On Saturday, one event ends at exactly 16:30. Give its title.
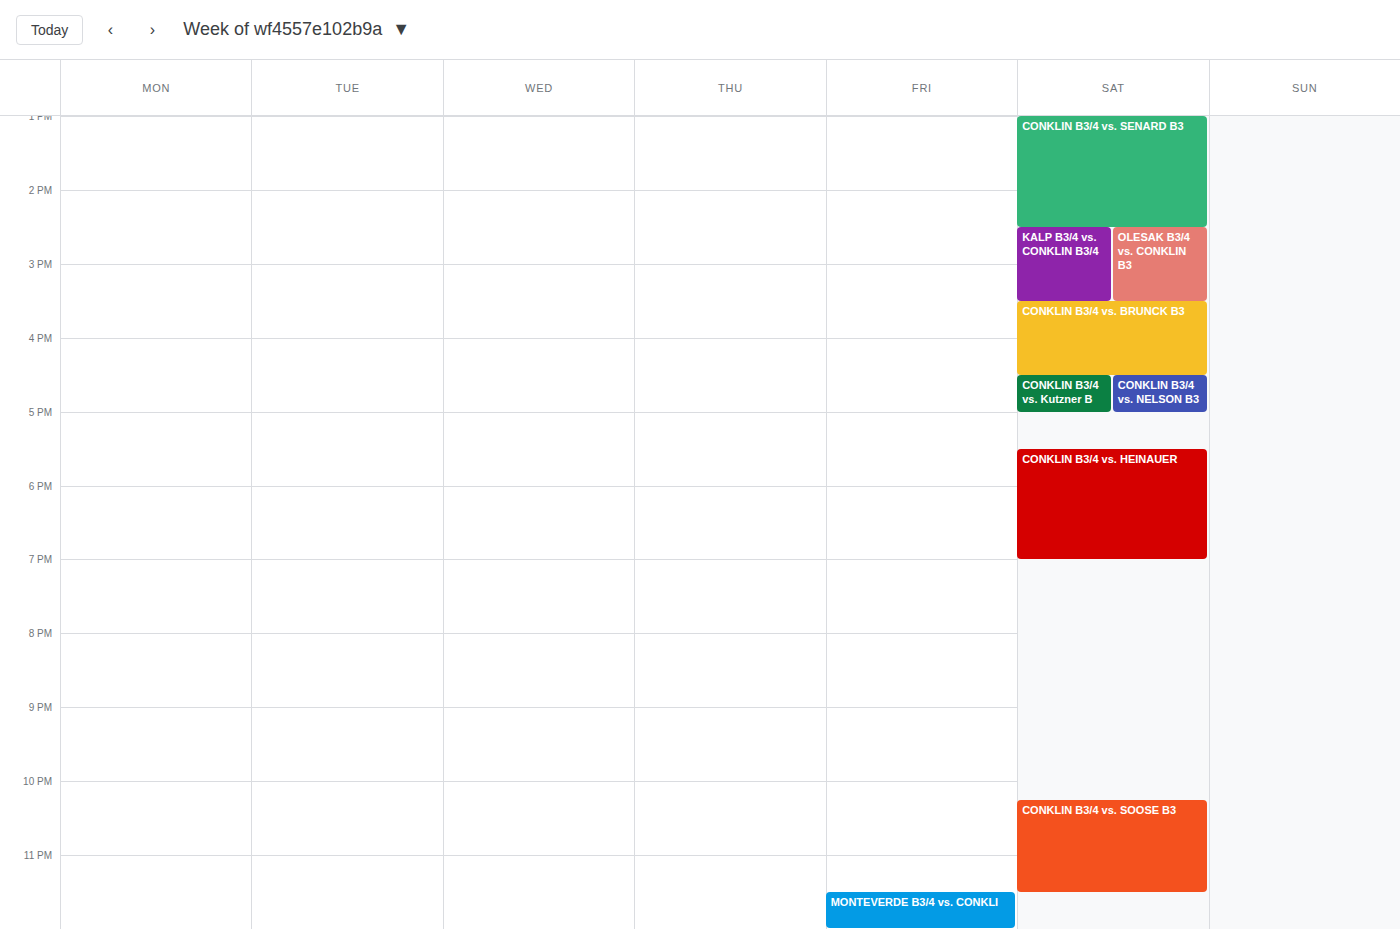
"CONKLIN B3/4 vs. BRUNCK B3"